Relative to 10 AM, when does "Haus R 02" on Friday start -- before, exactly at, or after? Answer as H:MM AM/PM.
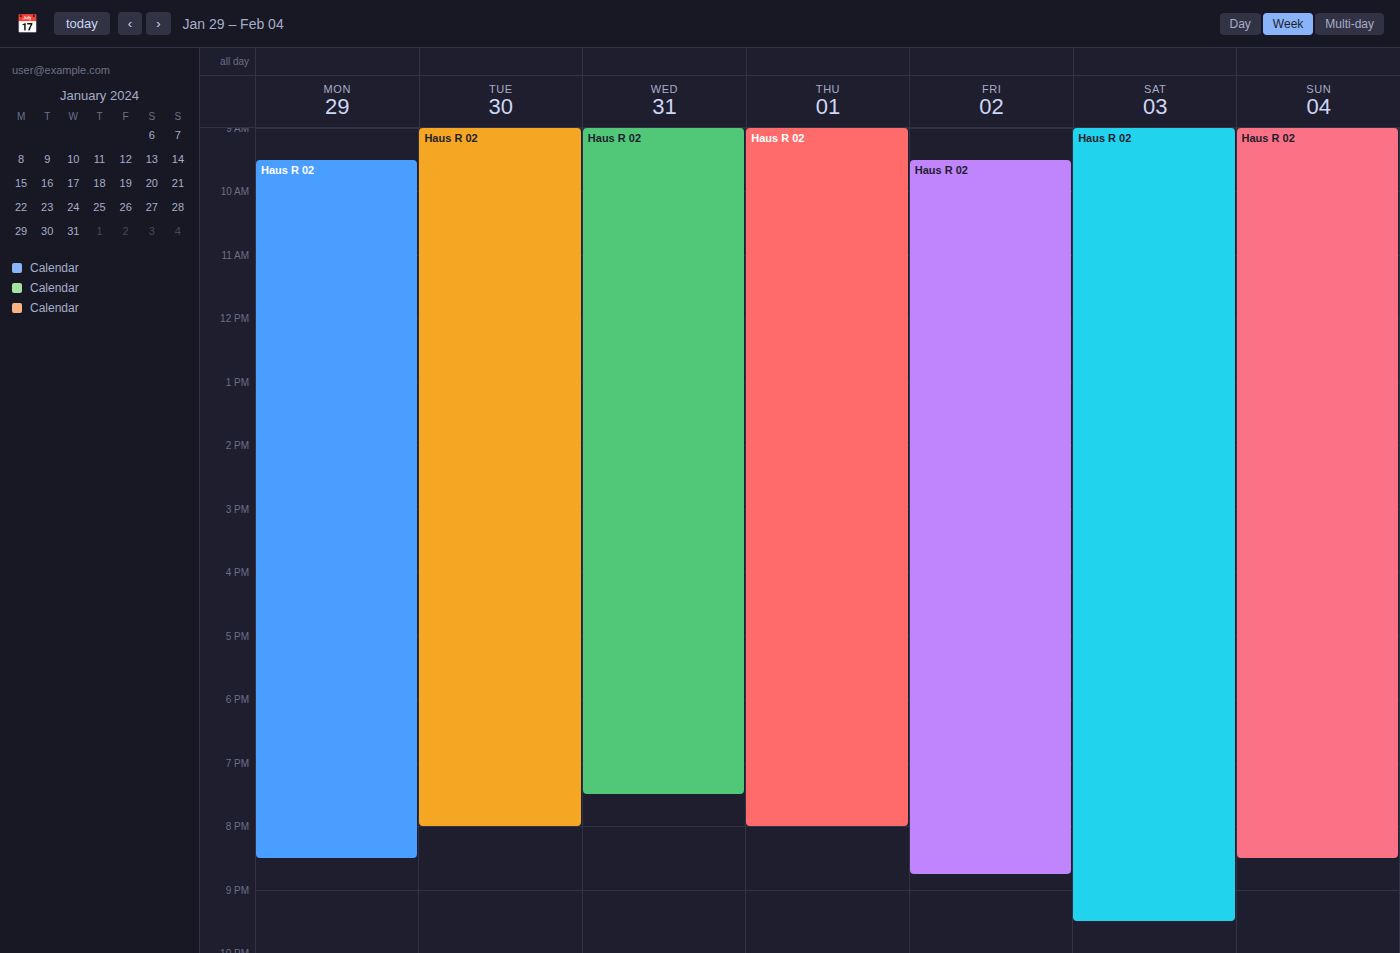
9:30 AM -- before 10 AM, 30 minutes above the 10 AM line.